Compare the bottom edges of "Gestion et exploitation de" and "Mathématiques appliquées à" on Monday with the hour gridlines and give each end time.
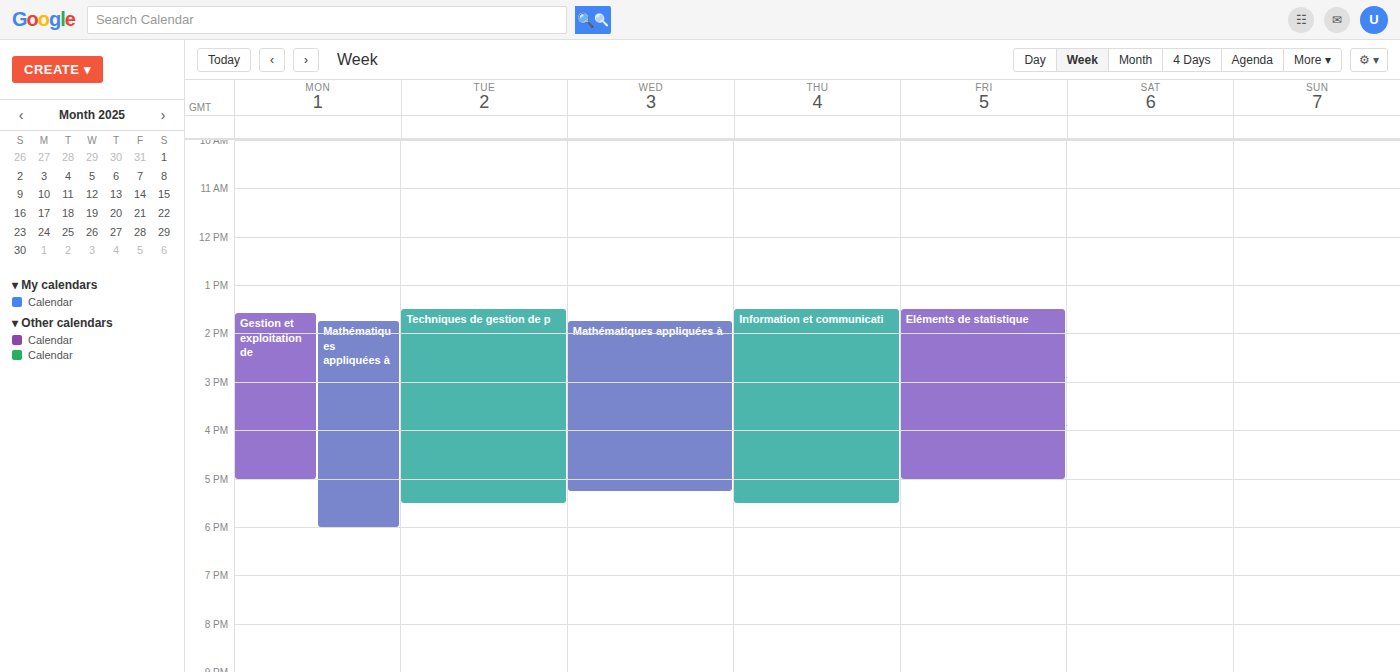
"Gestion et exploitation de": 5:00 PM, exactly on the 5 PM line. "Mathématiques appliquées à": 6:00 PM, exactly on the 6 PM line.